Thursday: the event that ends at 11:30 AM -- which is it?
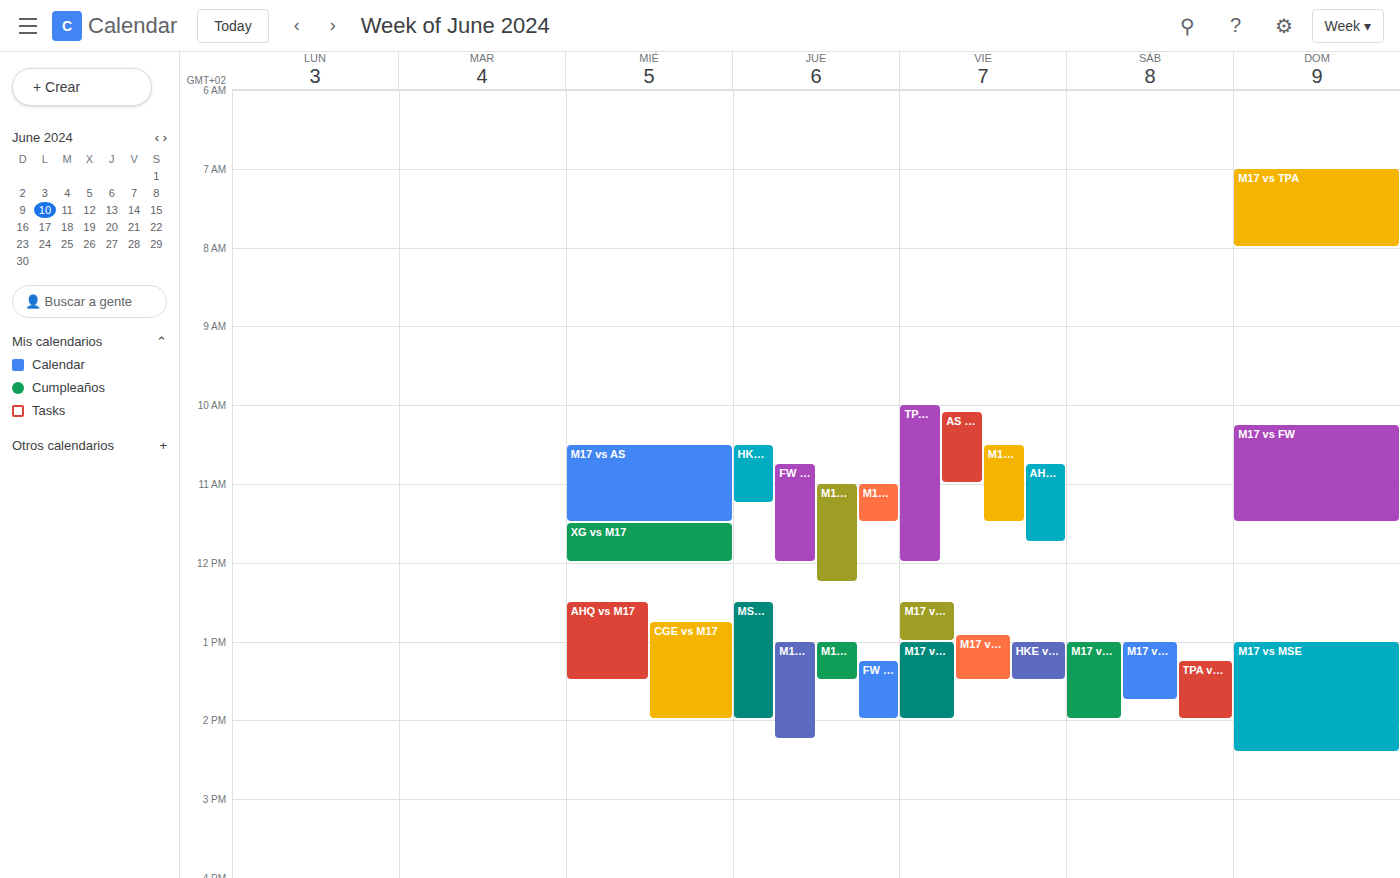
"M17 vs FW"